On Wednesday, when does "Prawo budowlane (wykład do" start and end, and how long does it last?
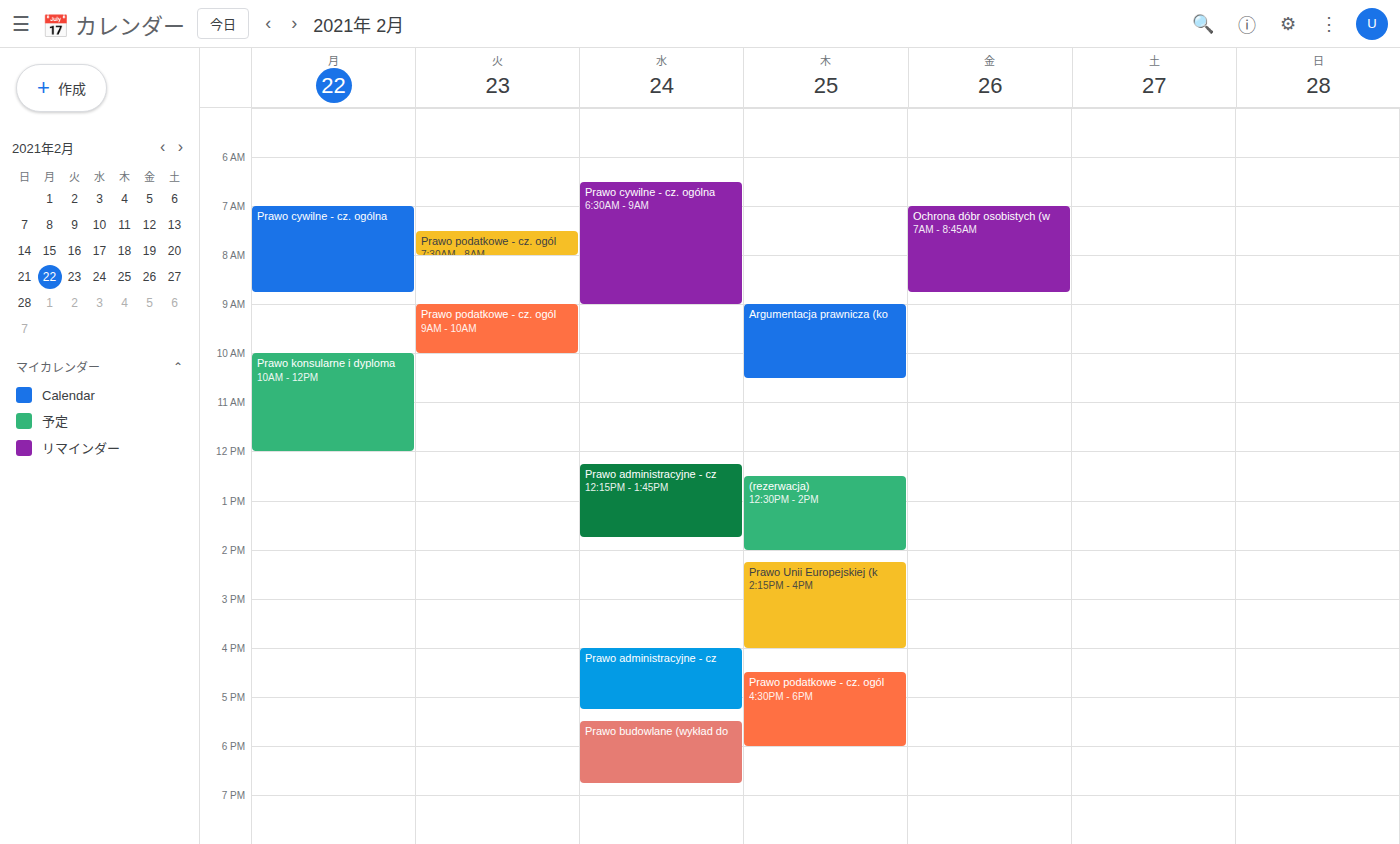
17:30 to 18:45, 1 hour 15 minutes